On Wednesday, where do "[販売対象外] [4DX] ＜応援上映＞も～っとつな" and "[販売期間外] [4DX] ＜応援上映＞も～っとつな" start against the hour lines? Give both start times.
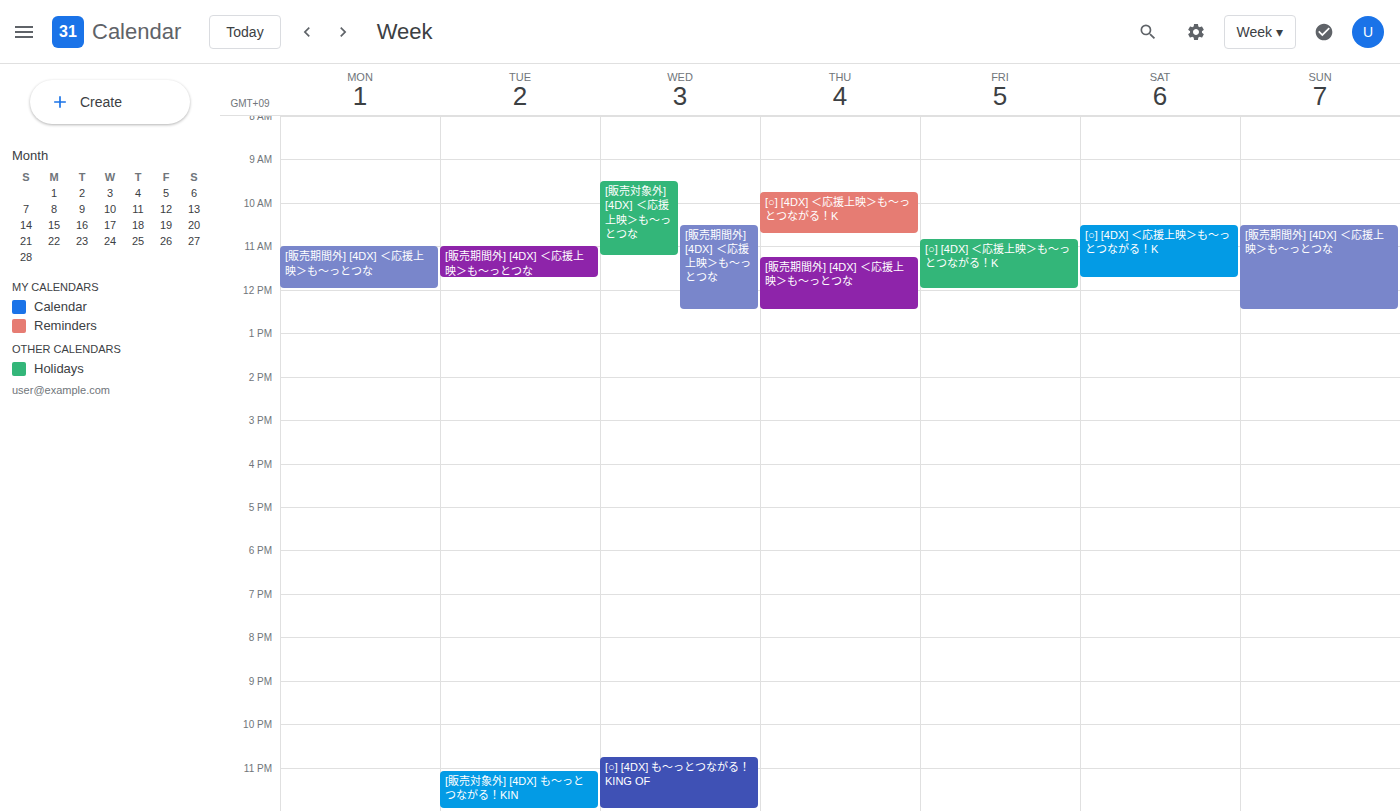
"[販売対象外] [4DX] ＜応援上映＞も～っとつな": 9:30 AM, halfway between the 9 AM and 10 AM lines. "[販売期間外] [4DX] ＜応援上映＞も～っとつな": 10:30 AM, halfway between the 10 AM and 11 AM lines.